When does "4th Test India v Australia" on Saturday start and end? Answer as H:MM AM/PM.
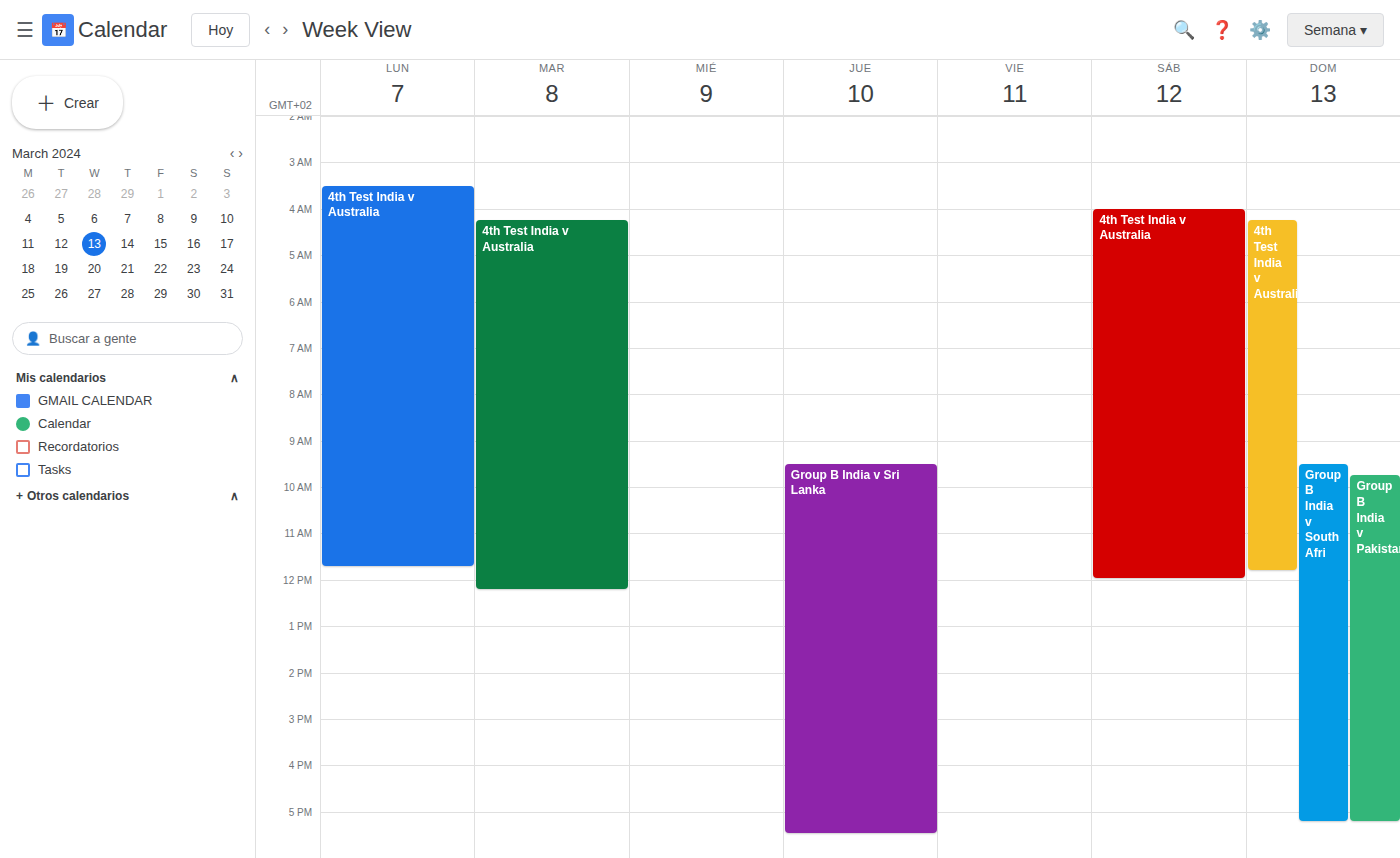
4:00 AM to 12:00 PM